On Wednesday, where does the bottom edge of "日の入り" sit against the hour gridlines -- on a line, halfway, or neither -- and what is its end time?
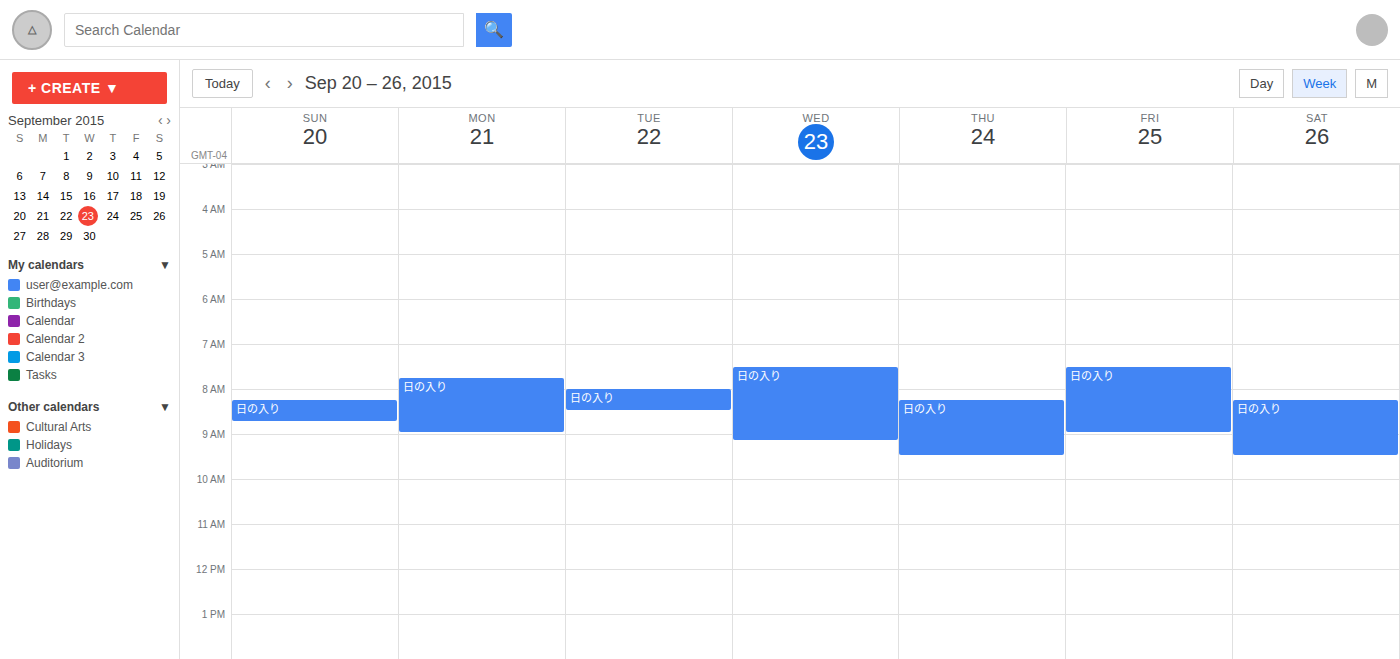
9:10 AM -- neither: 10 minutes below the 9 AM line and 50 minutes above the 10 AM line.